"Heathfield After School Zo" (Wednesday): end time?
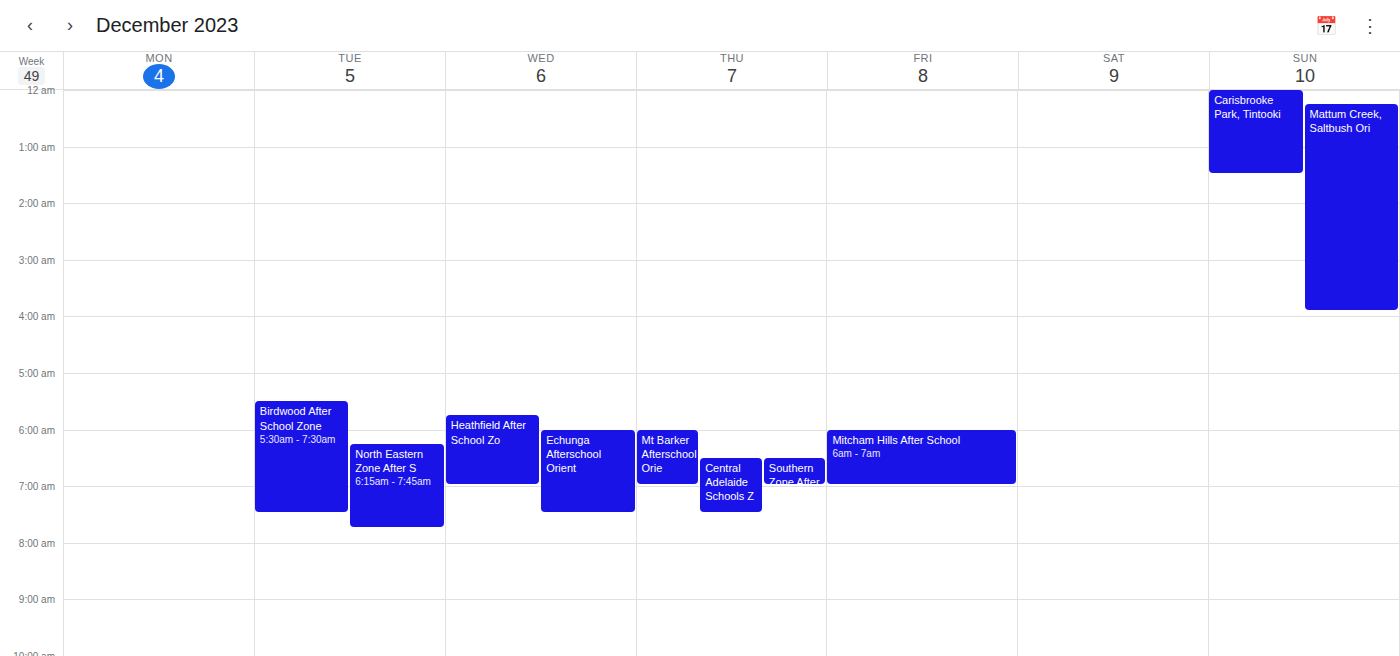
07:00